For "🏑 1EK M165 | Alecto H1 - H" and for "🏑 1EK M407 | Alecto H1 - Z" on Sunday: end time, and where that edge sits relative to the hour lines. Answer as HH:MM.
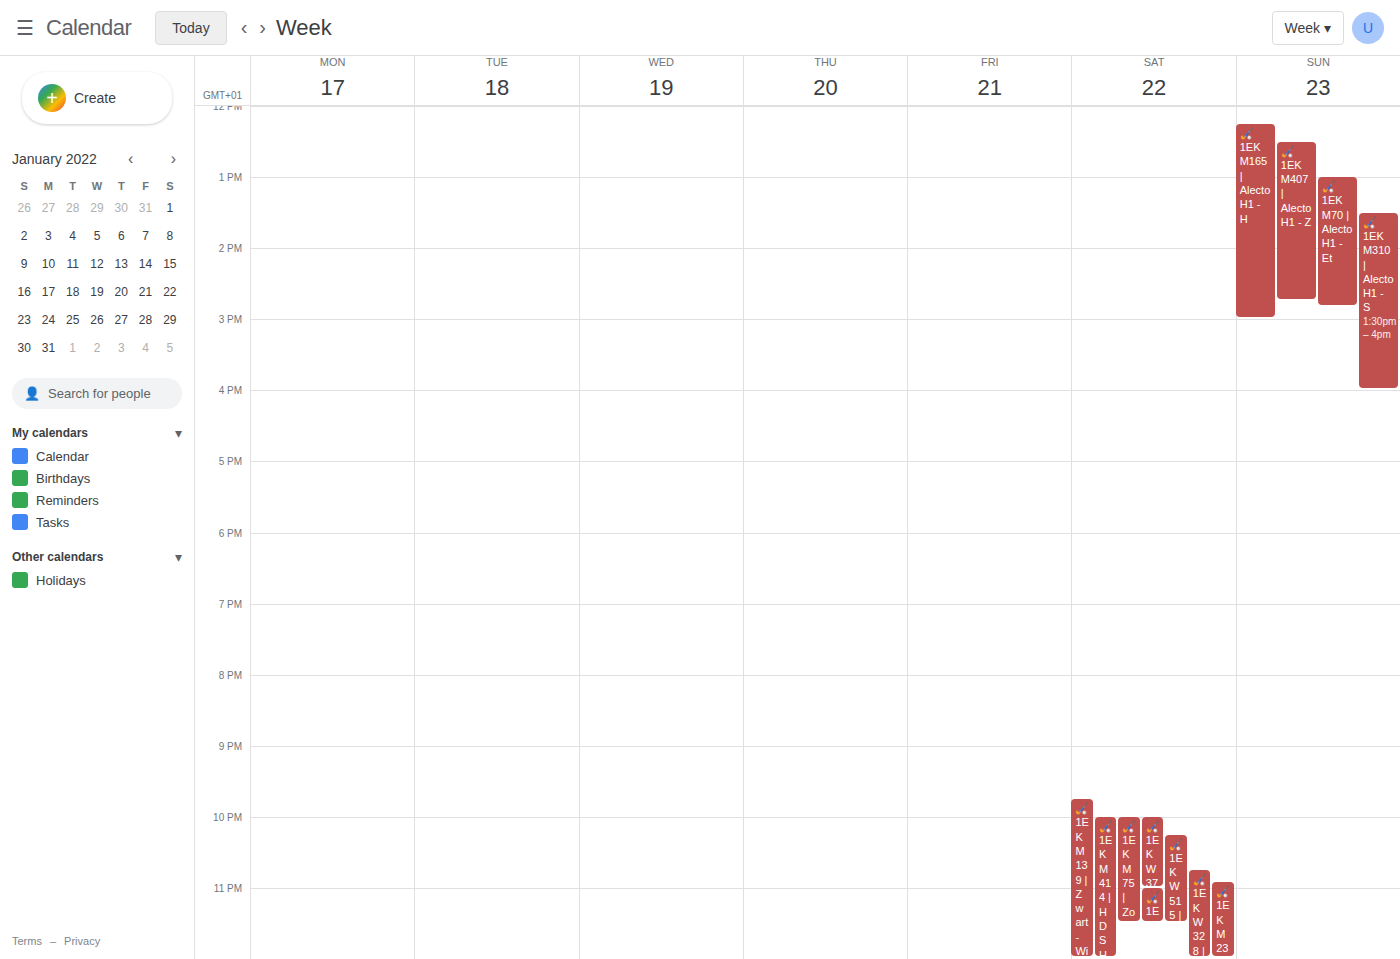
"🏑 1EK M165 | Alecto H1 - H": 15:00, exactly on the 15:00 line. "🏑 1EK M407 | Alecto H1 - Z": 14:45, neither: three quarters of the way from the 14:00 line to the 15:00 line.